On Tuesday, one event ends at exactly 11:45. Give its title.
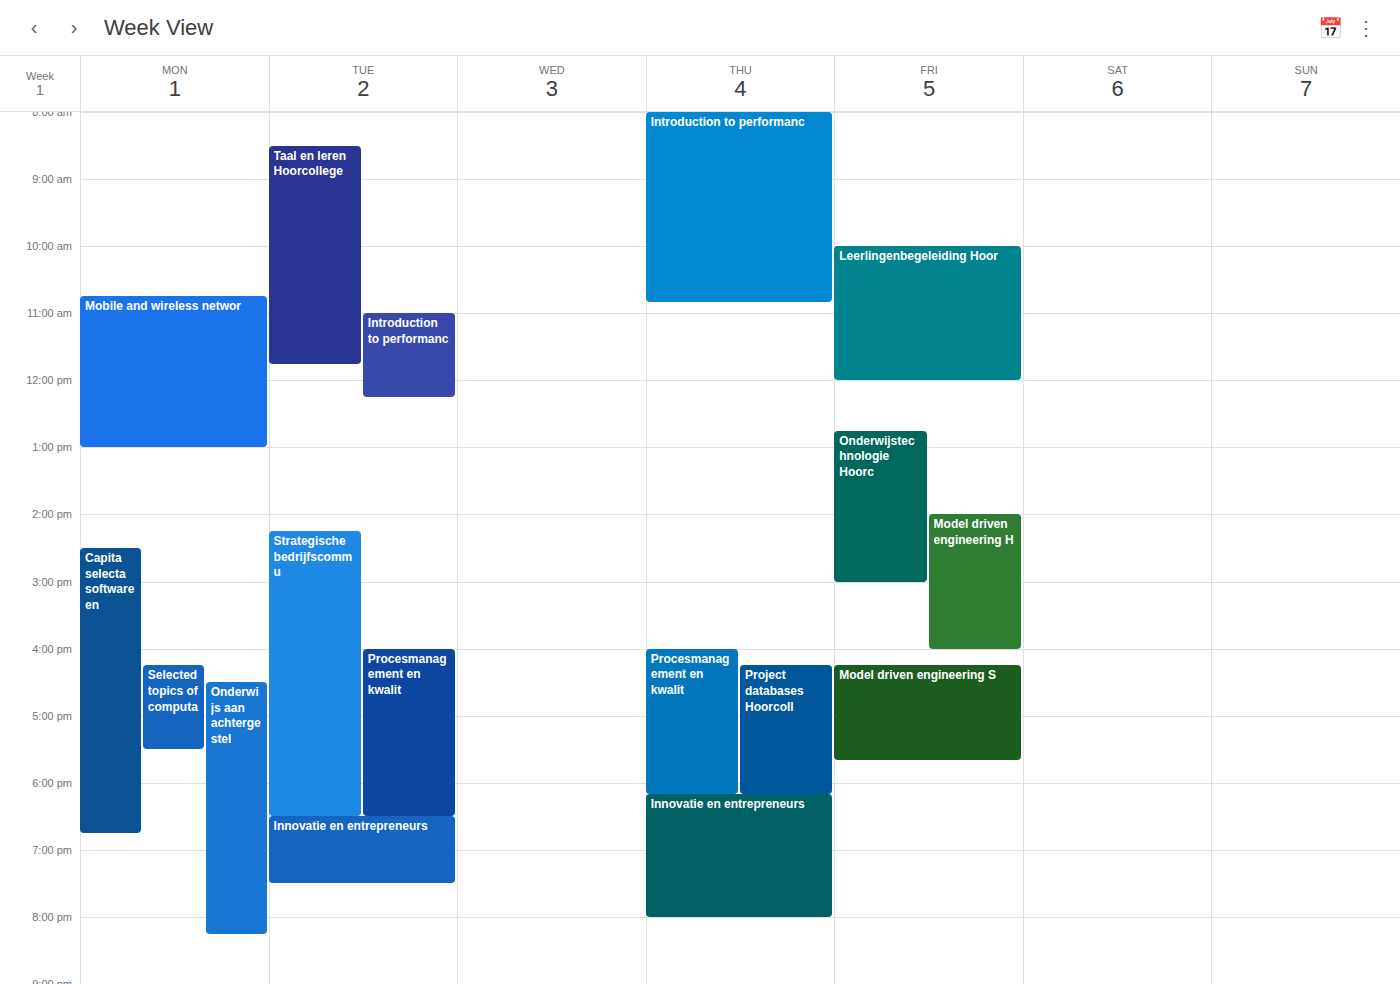
"Taal en leren Hoorcollege"